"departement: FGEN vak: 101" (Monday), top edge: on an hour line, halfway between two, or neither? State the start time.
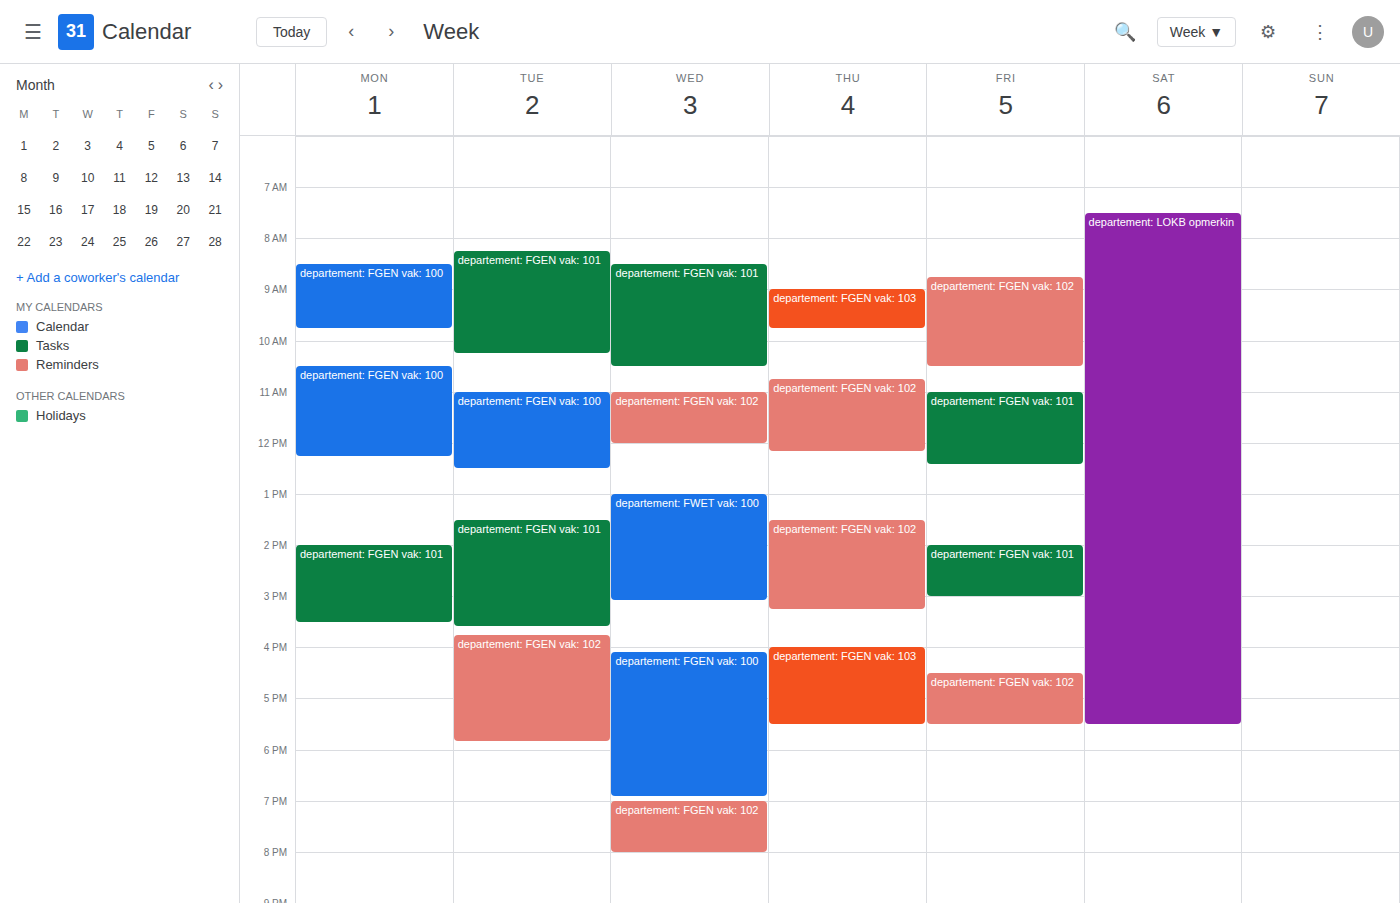
2:00 PM -- exactly on the 2 PM line.